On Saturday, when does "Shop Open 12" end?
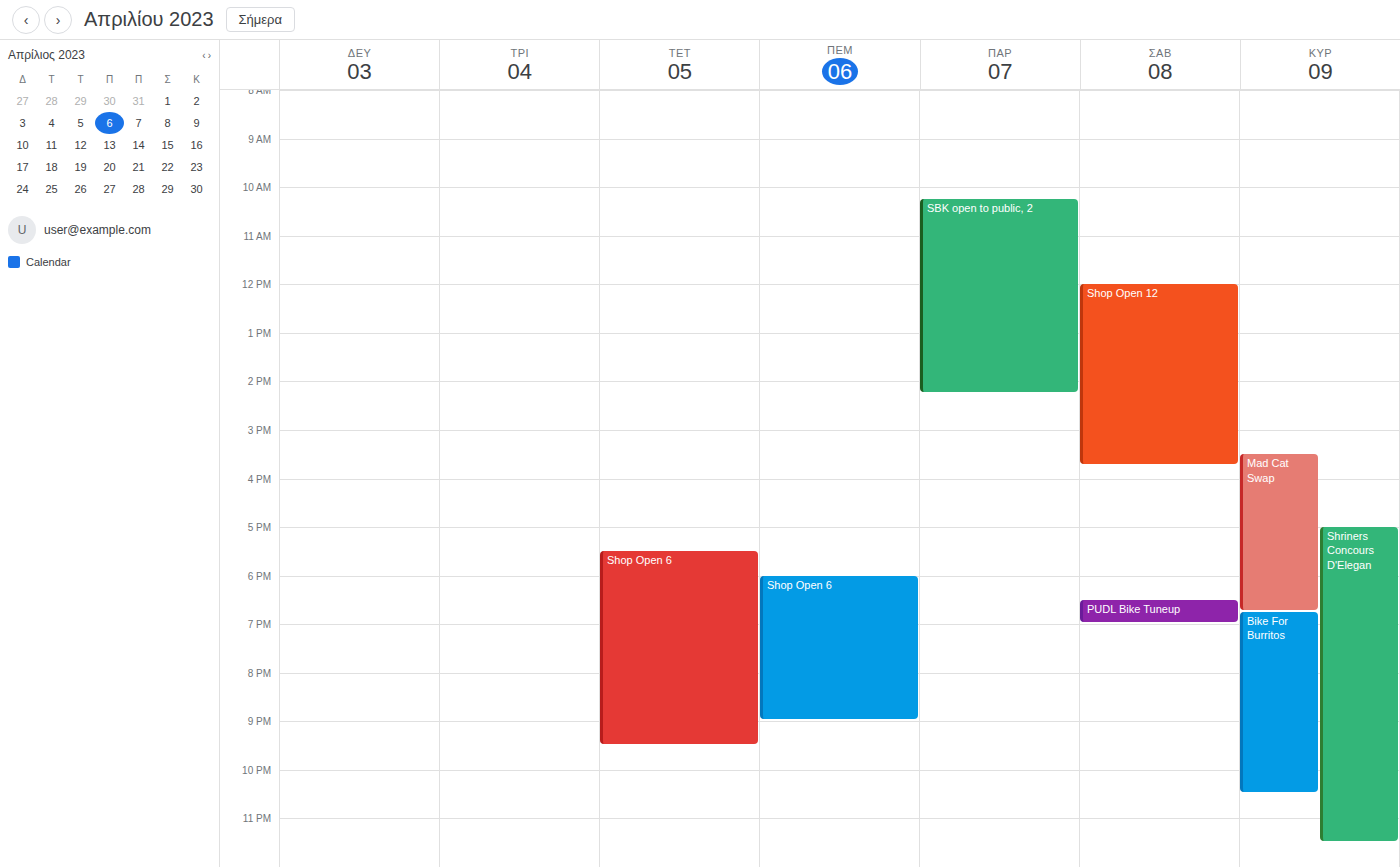
3:45 PM